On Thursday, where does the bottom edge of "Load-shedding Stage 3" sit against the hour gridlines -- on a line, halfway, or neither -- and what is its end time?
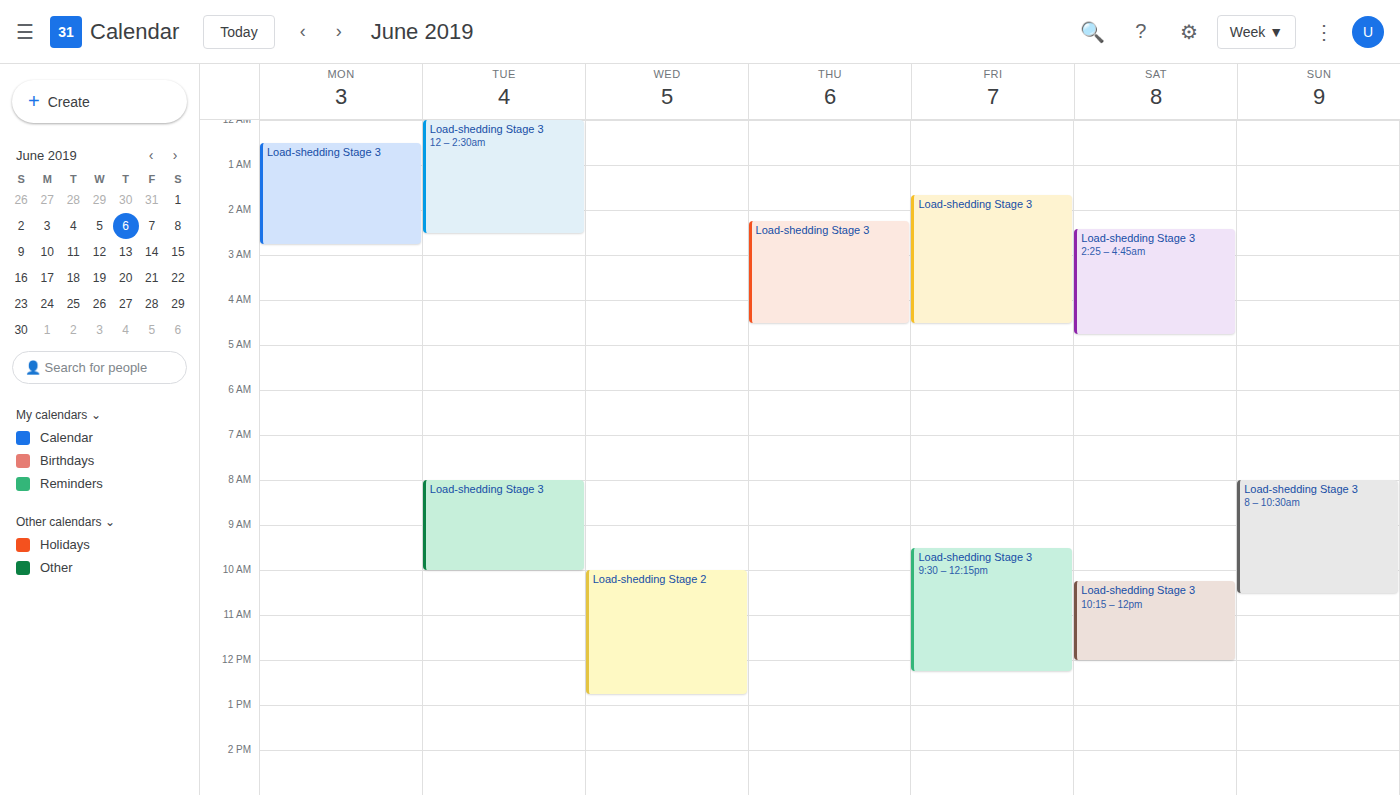
4:30 AM -- halfway between the 4 AM and 5 AM lines.